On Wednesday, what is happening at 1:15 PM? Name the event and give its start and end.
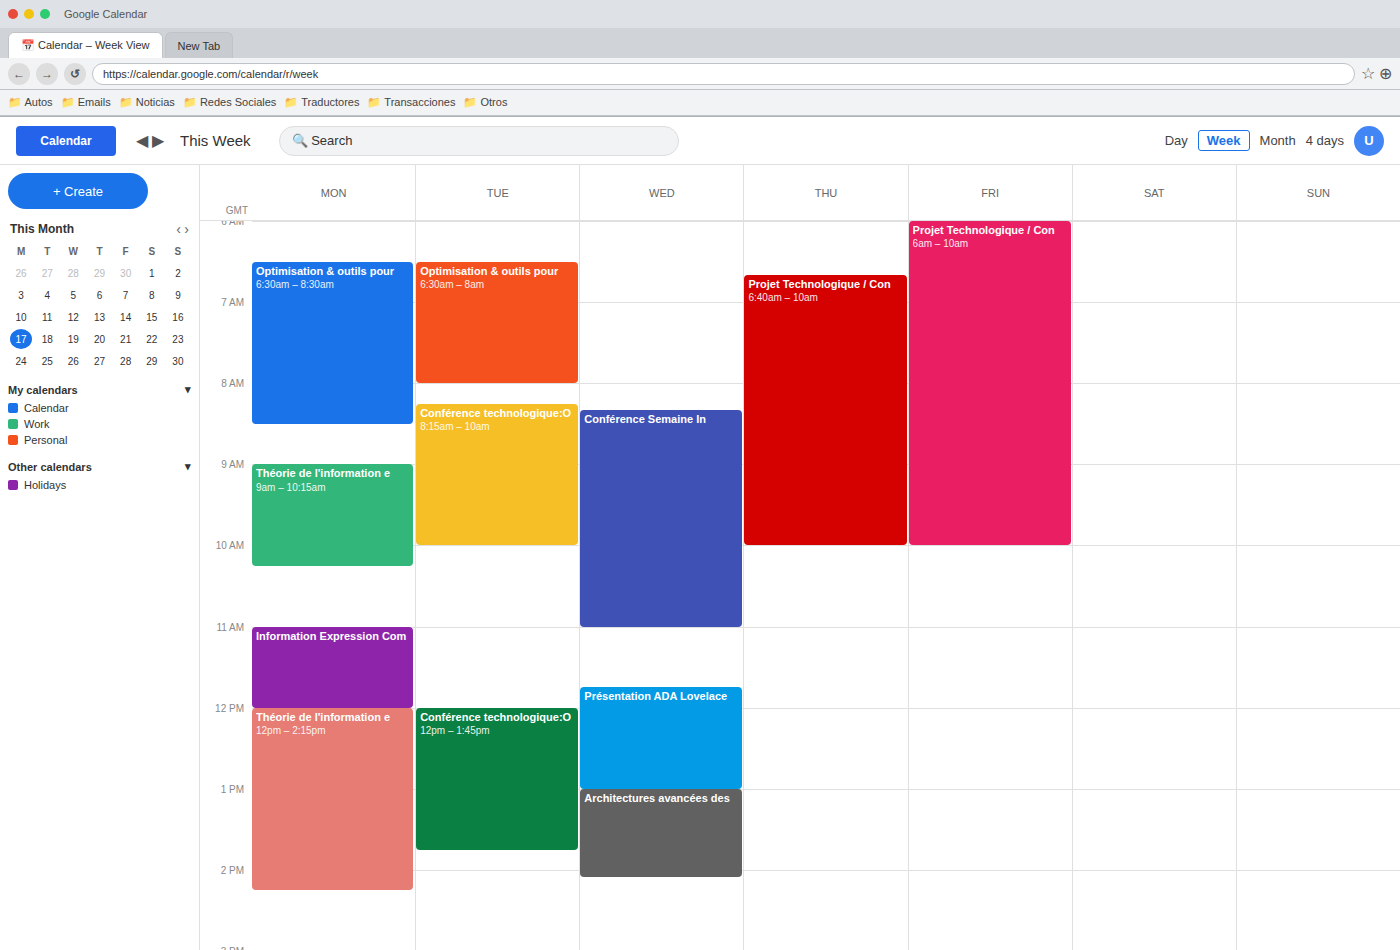
"Architectures avancées des", 1:00 PM to 2:05 PM